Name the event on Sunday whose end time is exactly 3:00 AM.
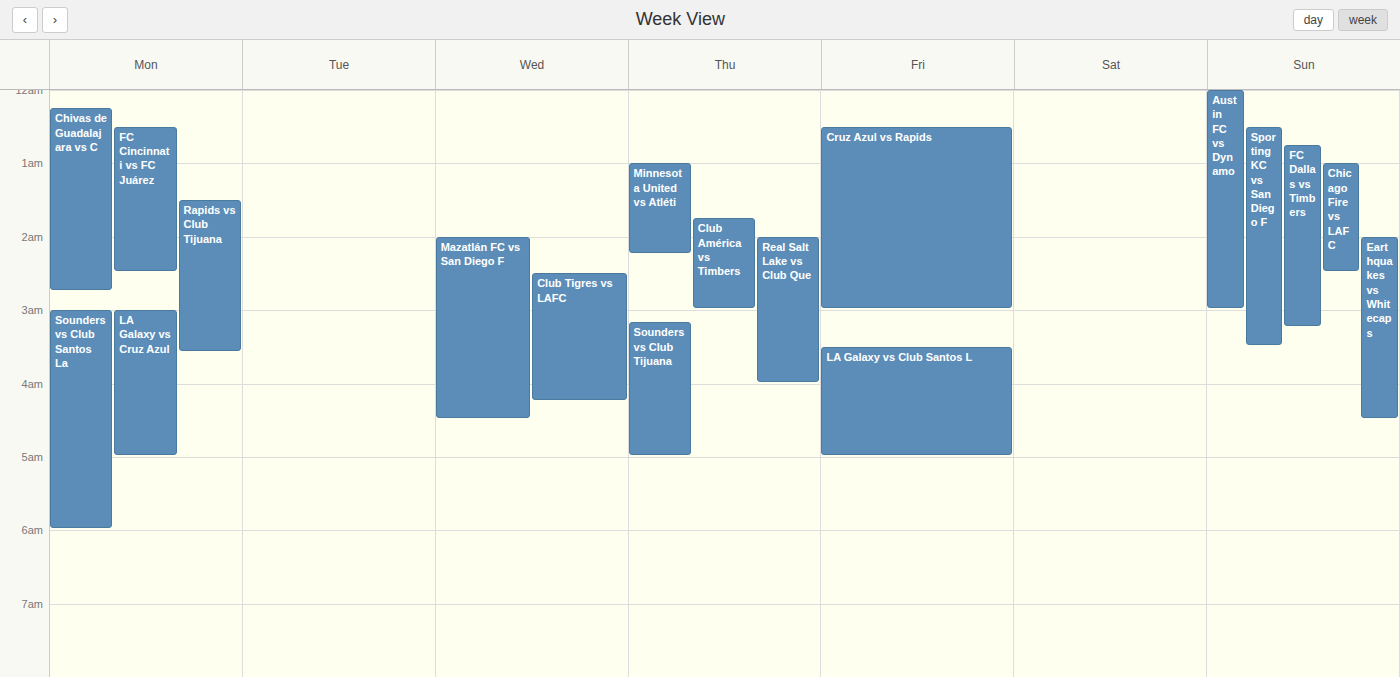
"Austin FC vs Dynamo"